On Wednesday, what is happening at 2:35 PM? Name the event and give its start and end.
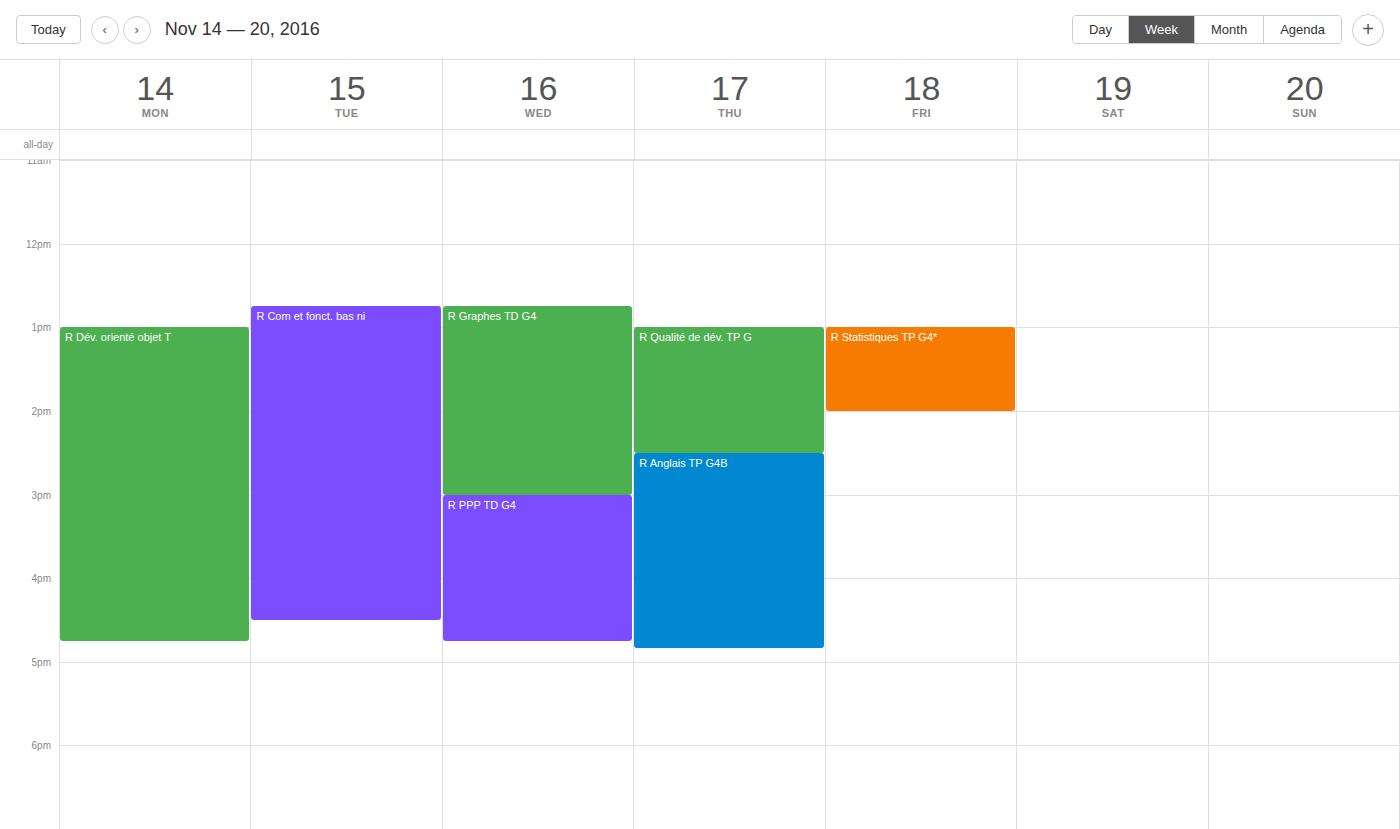
"R Graphes TD G4", 12:45 PM to 3:00 PM